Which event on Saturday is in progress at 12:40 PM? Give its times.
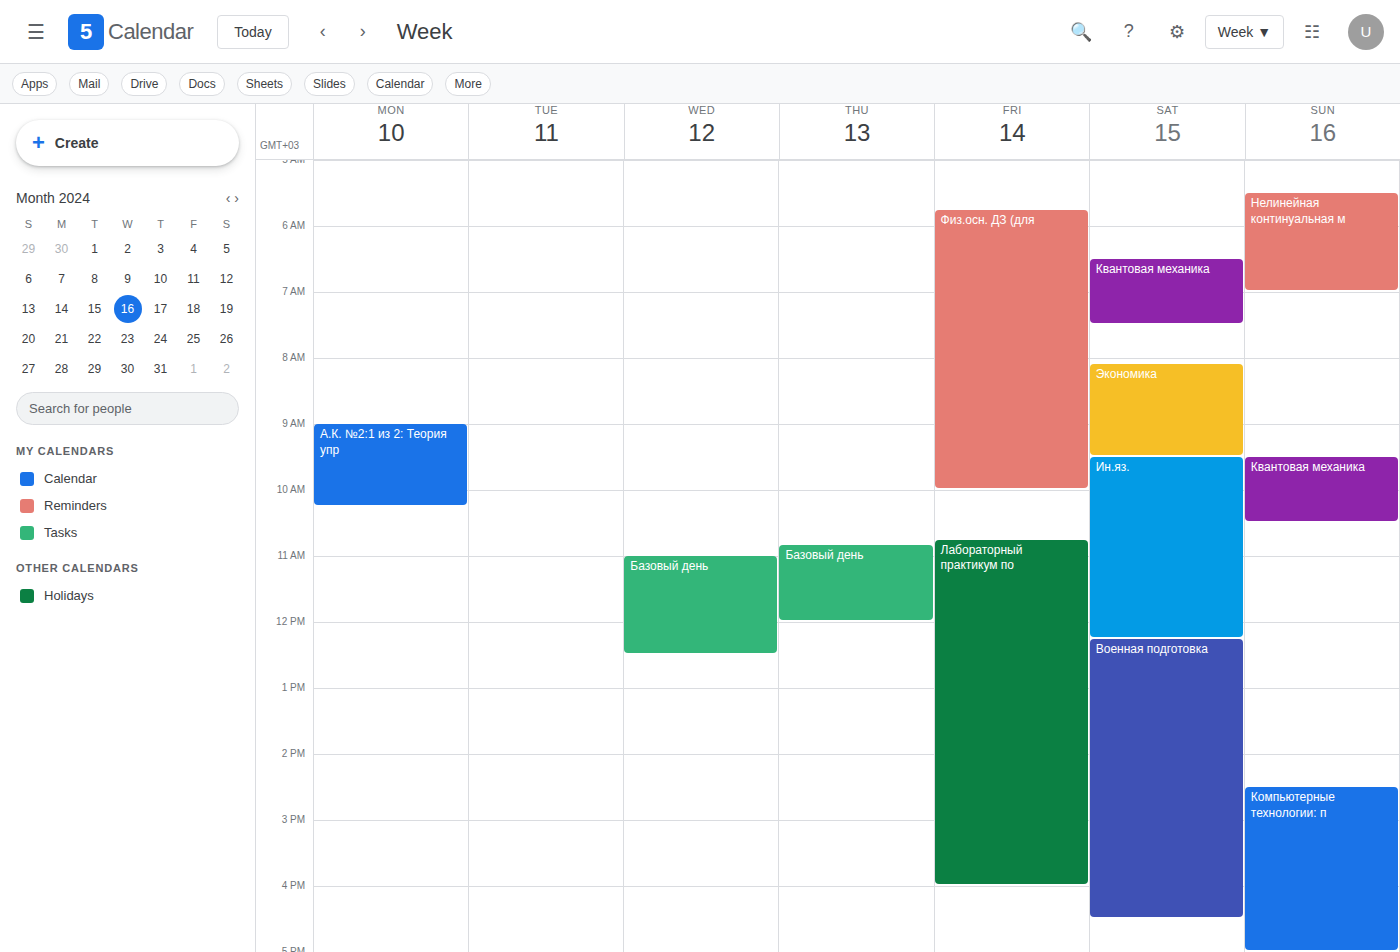
"Военная подготовка", 12:15 PM to 4:30 PM